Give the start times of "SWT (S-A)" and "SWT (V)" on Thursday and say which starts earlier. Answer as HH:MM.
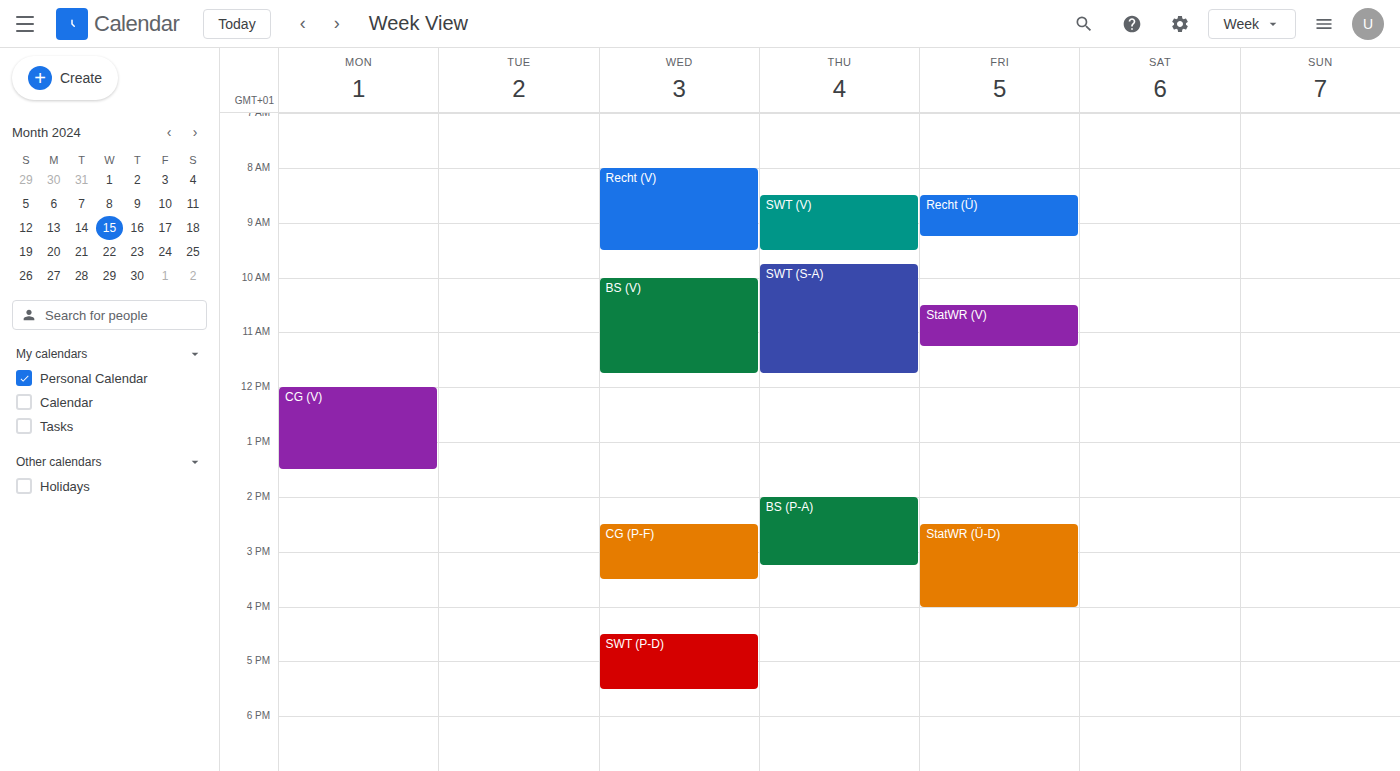
"SWT (V)" 08:30; "SWT (S-A)" 09:45.